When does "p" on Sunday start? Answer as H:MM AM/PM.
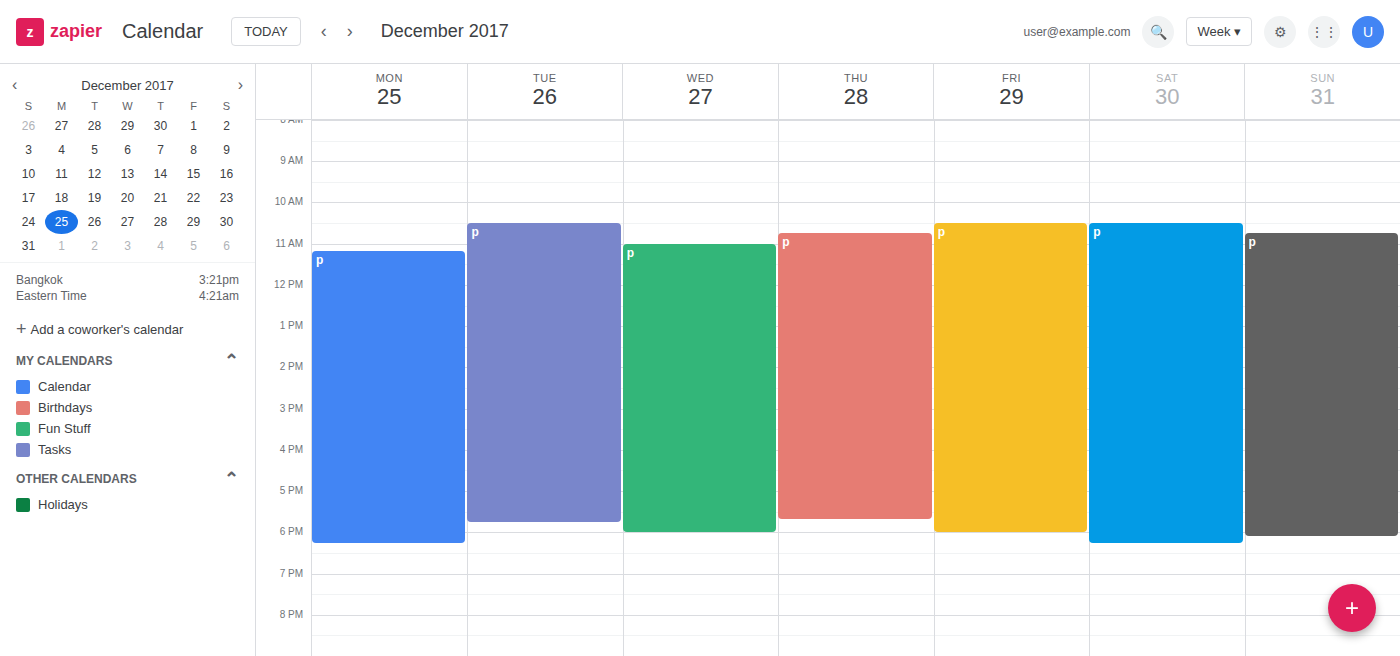
10:45 AM